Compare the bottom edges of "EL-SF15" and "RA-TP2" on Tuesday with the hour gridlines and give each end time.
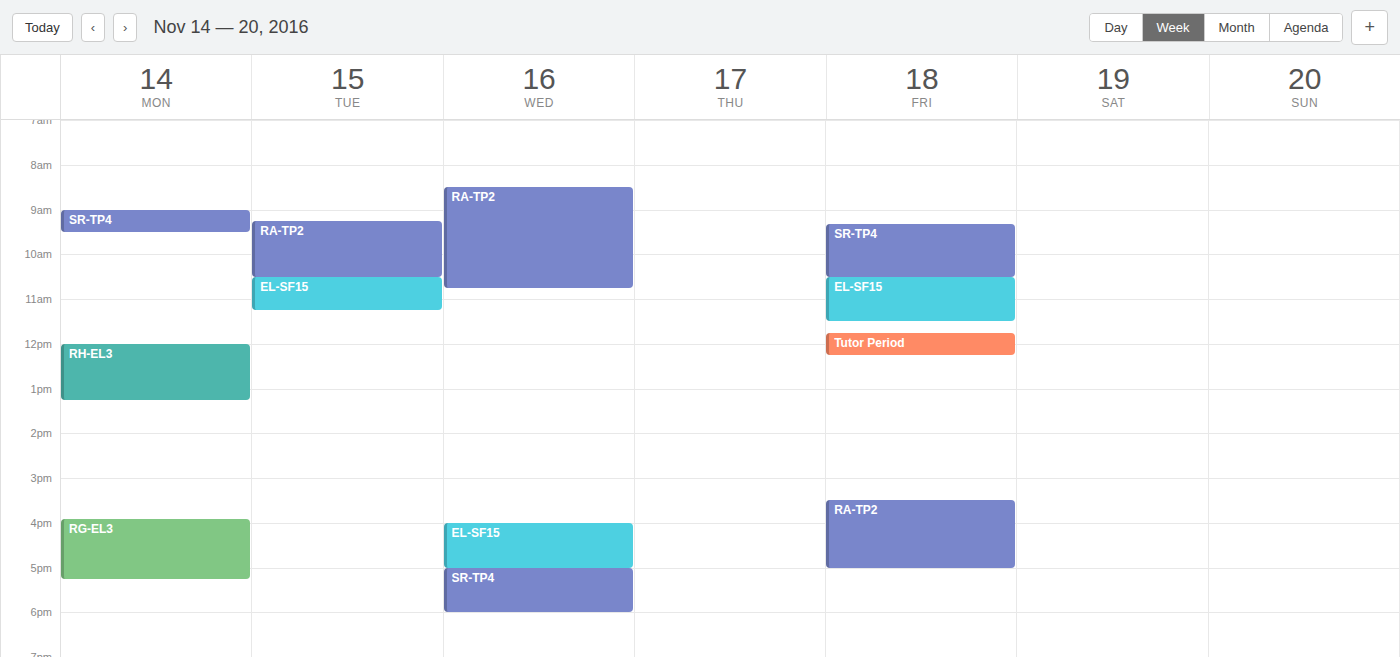
"EL-SF15": 11:15 AM, neither: a quarter of the way from the 11 AM line to the 12 PM line. "RA-TP2": 10:30 AM, halfway between the 10 AM and 11 AM lines.